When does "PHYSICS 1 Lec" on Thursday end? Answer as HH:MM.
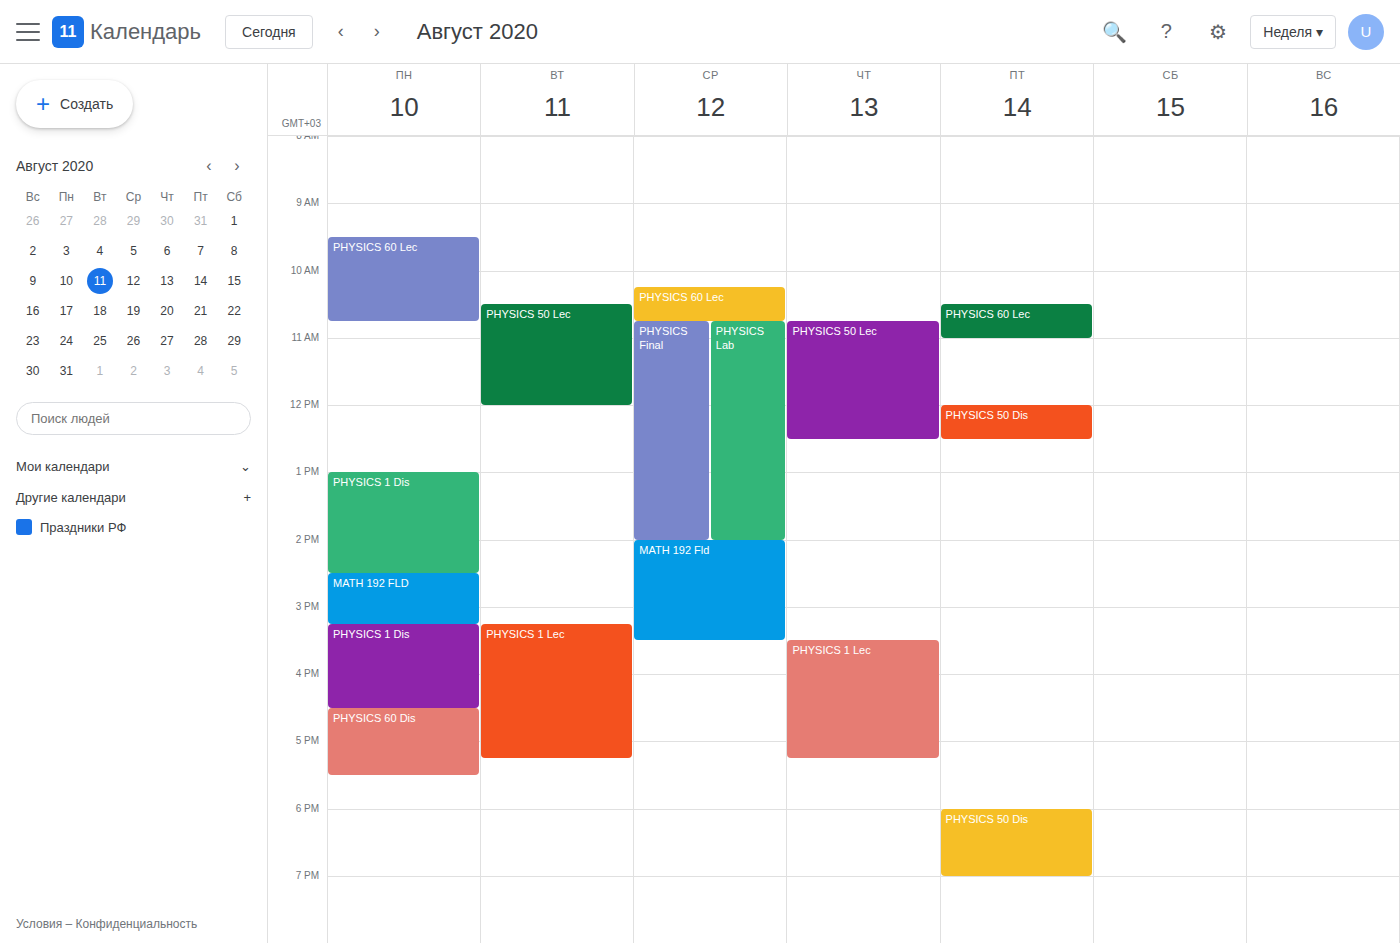
17:15